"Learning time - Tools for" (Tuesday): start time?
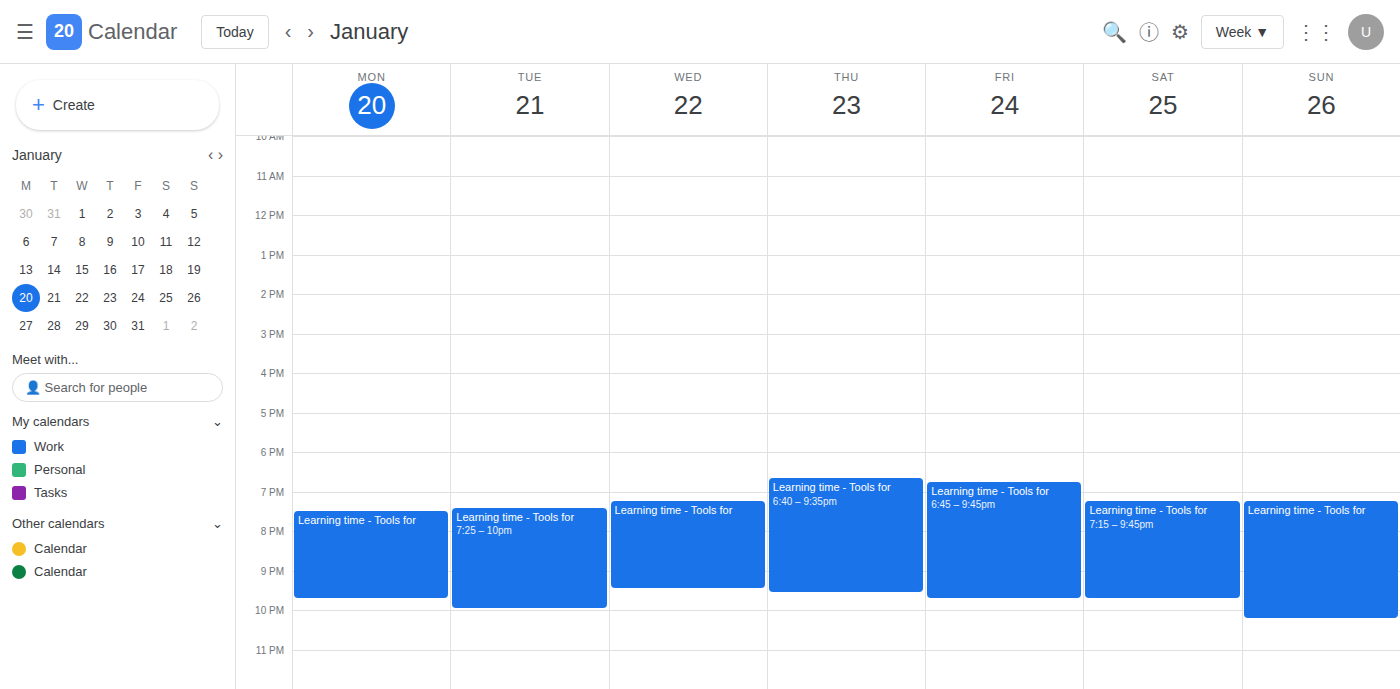
19:25